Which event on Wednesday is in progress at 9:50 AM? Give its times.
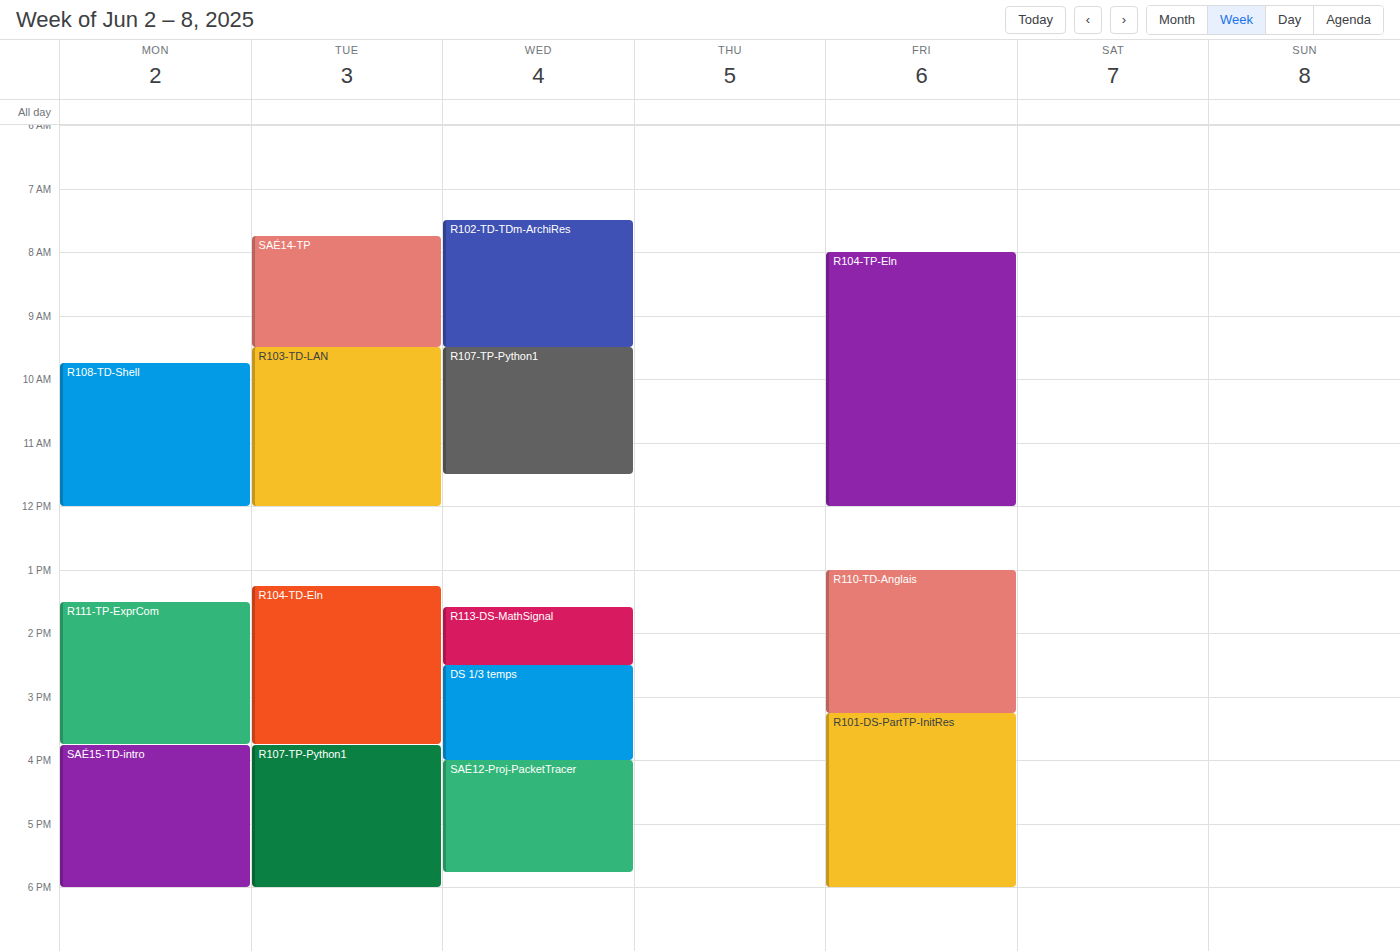
"R107-TP-Python1", 9:30 AM to 11:30 AM